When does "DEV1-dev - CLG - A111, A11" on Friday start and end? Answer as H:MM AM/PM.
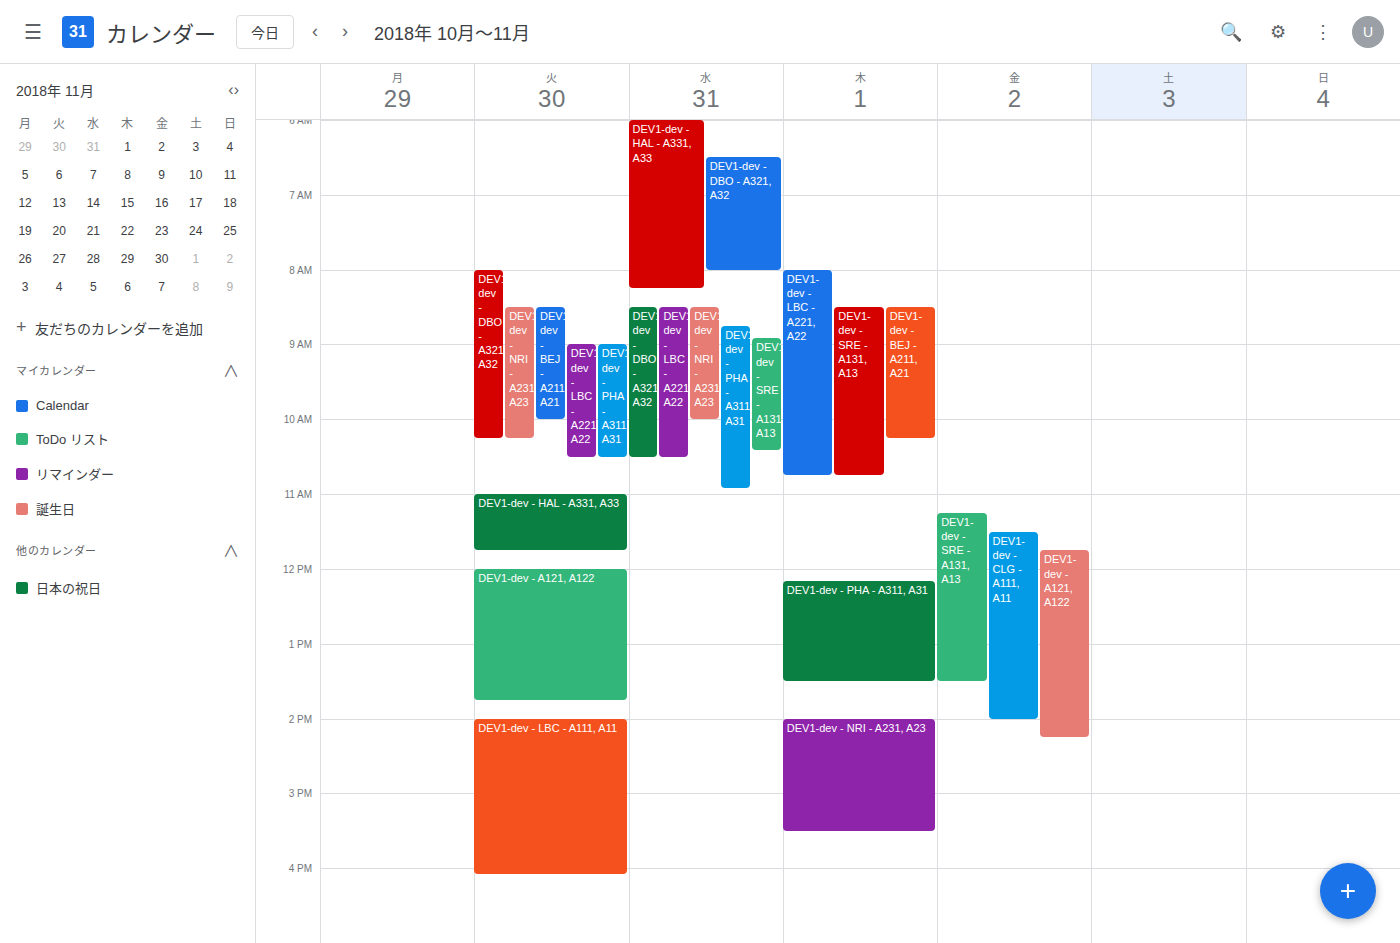
11:30 AM to 2:00 PM